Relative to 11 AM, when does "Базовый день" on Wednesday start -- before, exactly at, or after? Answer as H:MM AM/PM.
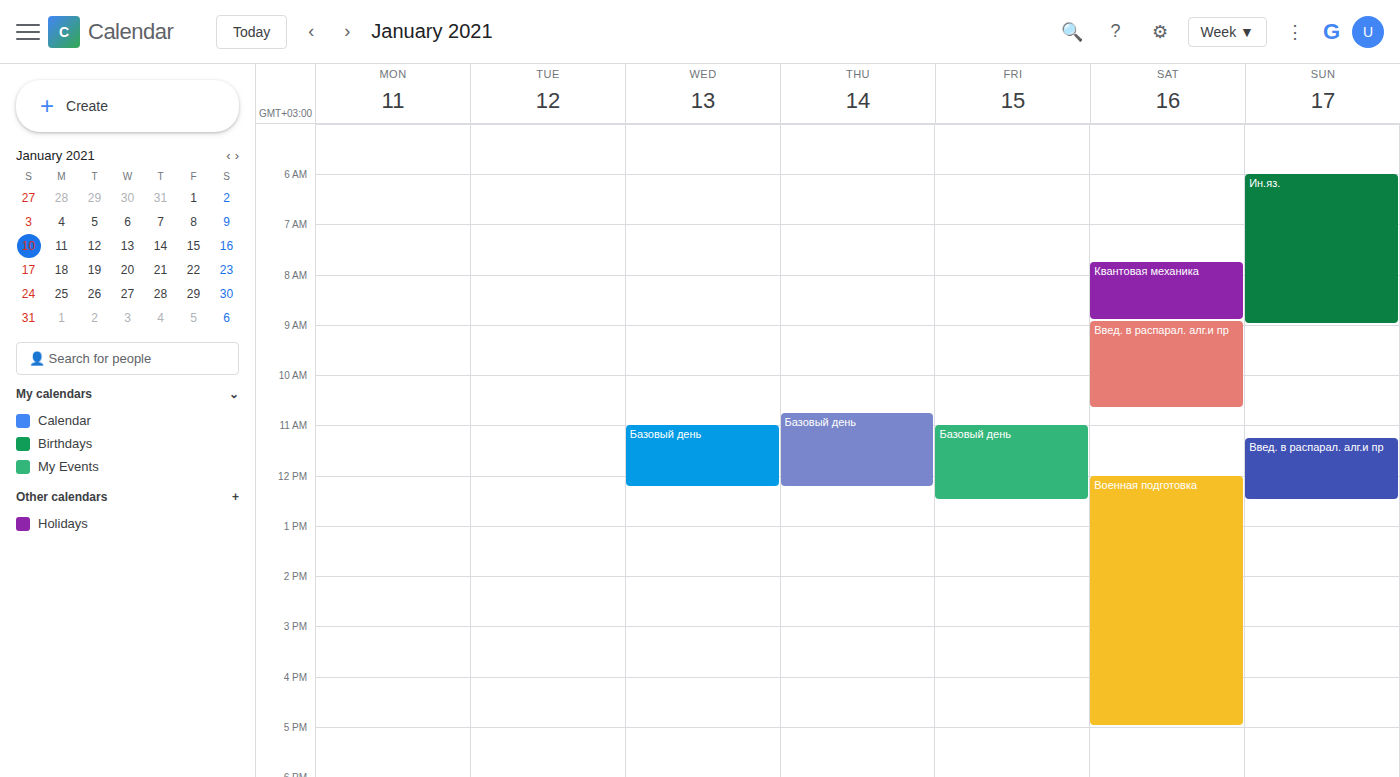
11:00 AM -- exactly at 11 AM, on the 11 AM line.